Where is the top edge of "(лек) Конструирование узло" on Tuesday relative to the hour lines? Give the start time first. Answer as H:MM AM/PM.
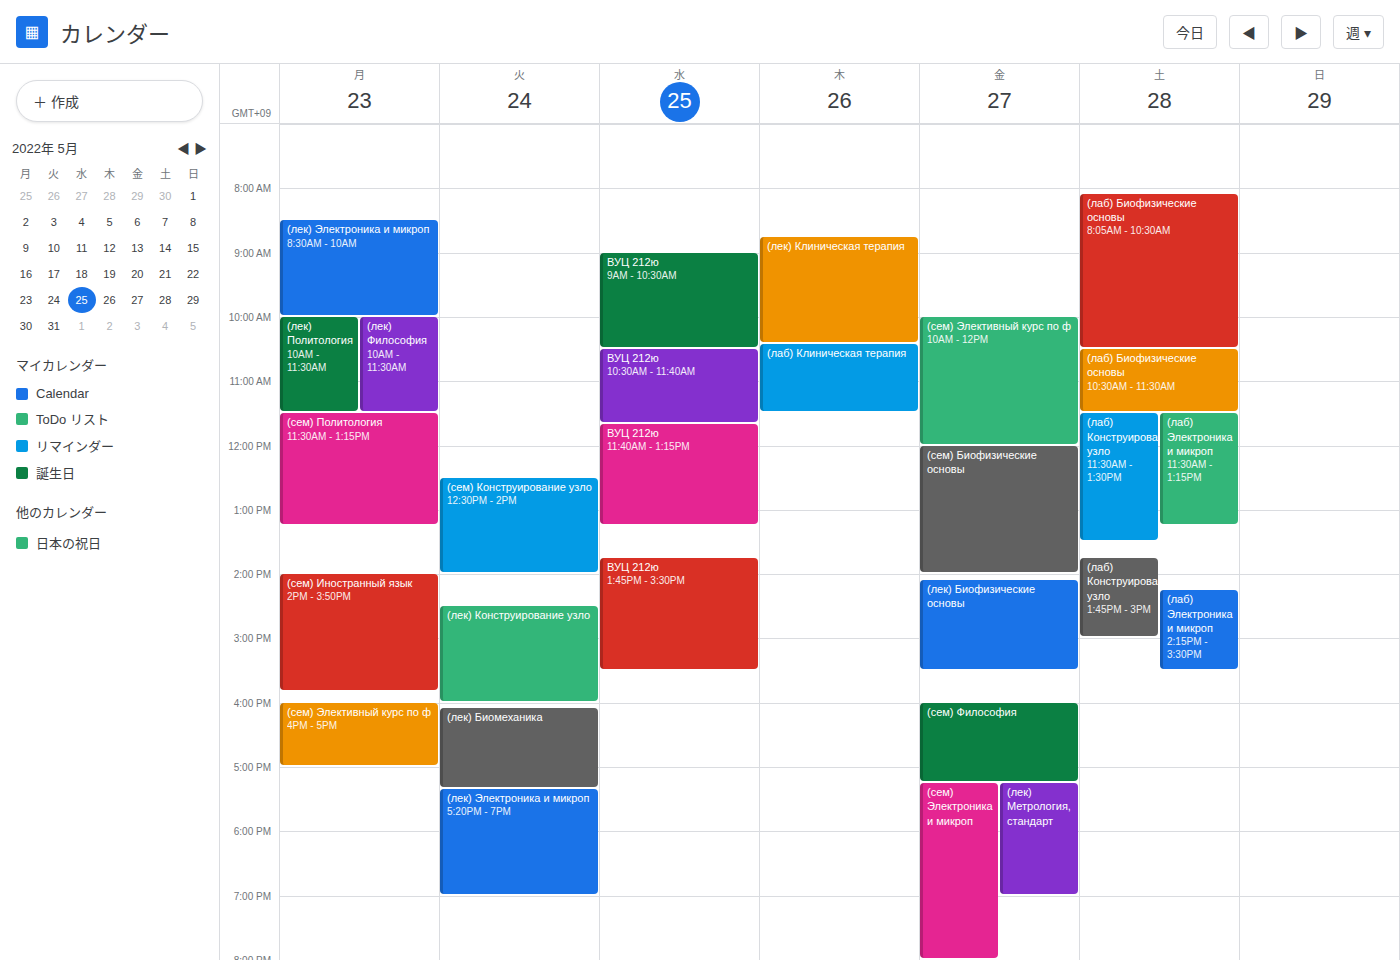
2:30 PM -- halfway between the 2 PM and 3 PM lines.